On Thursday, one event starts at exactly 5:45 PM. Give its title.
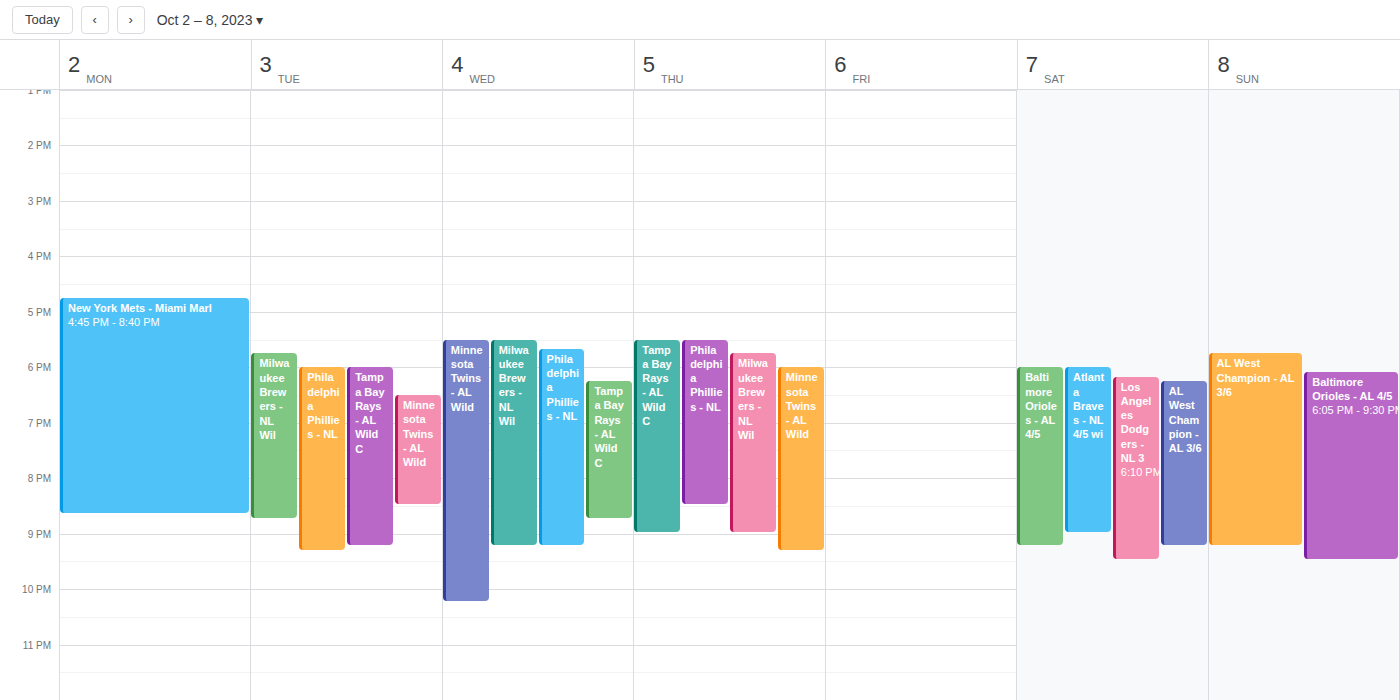
"Milwaukee Brewers - NL Wil"